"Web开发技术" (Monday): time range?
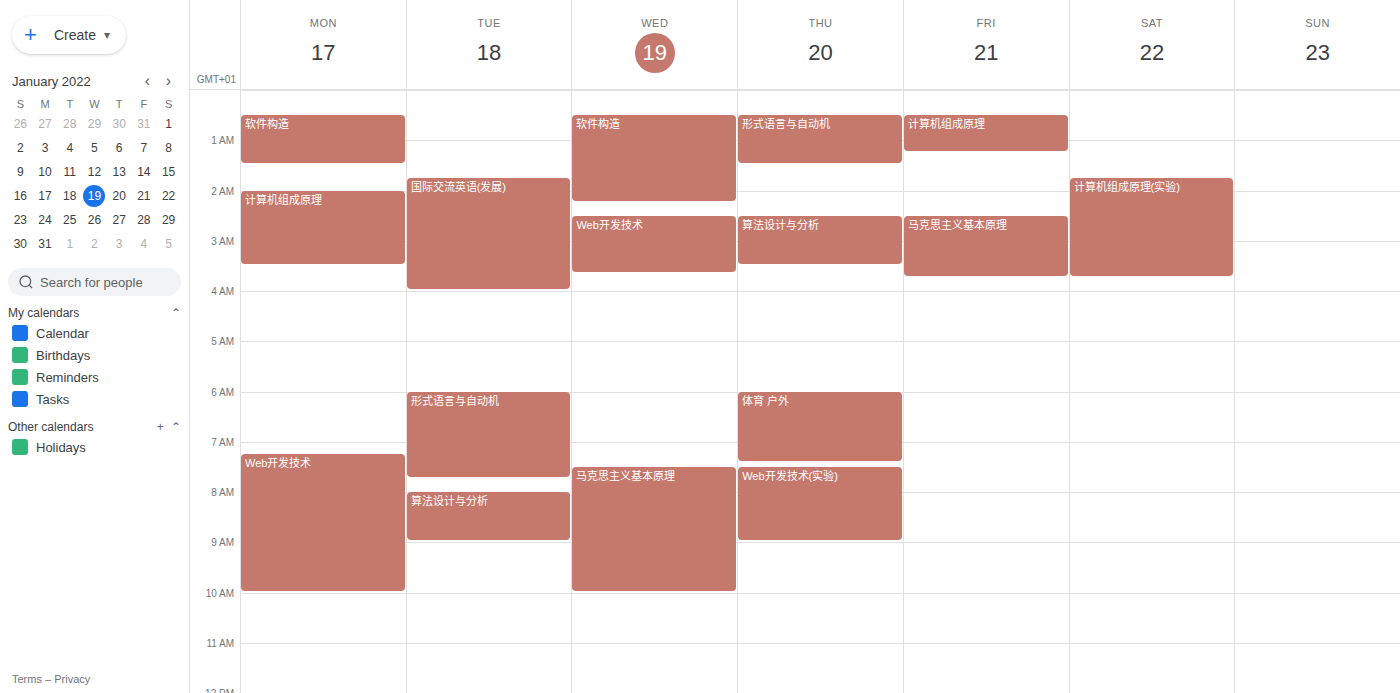
7:15 AM to 10:00 AM